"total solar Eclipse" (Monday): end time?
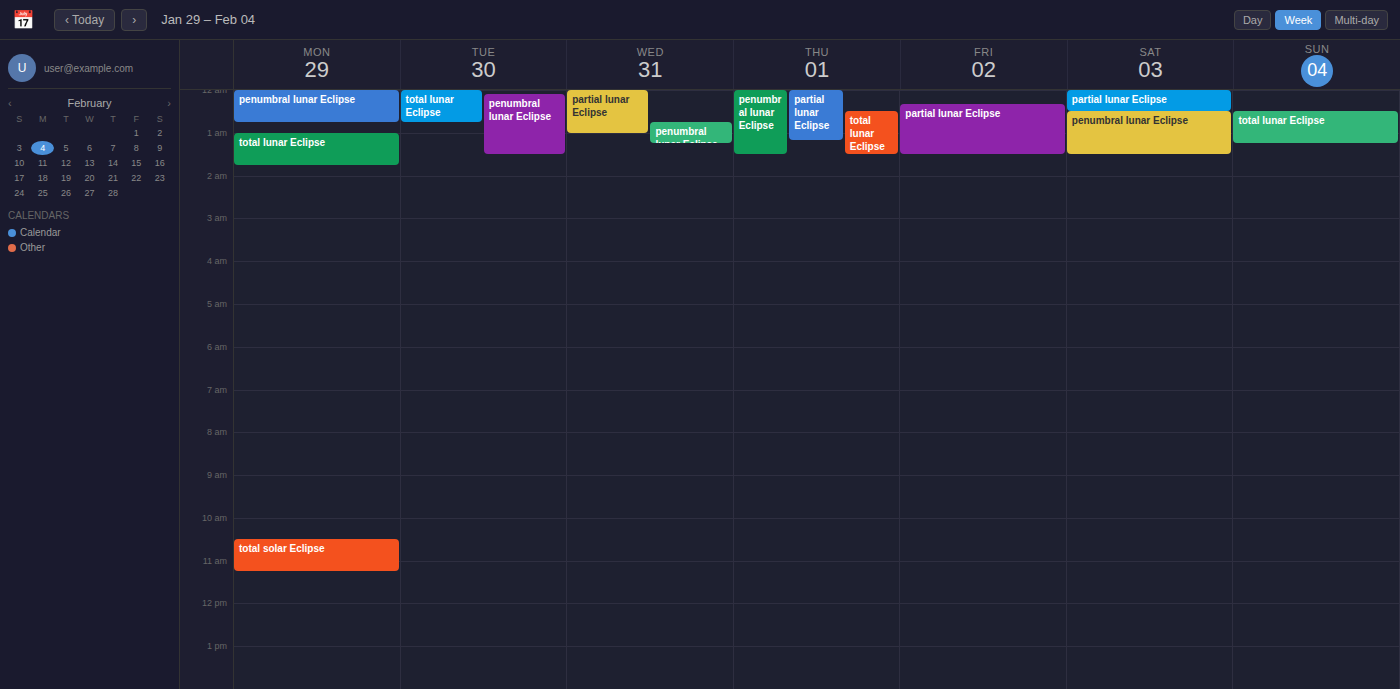
11:15 AM